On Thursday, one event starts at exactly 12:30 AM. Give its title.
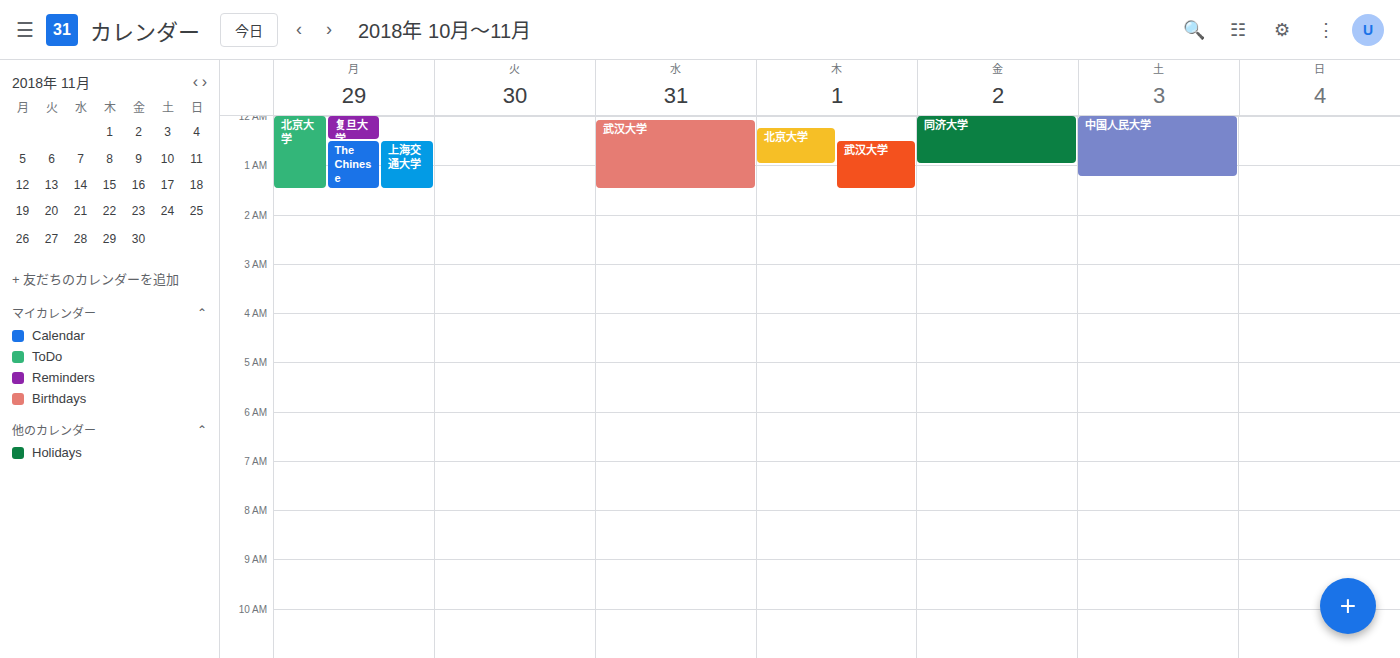
"武汉大学"